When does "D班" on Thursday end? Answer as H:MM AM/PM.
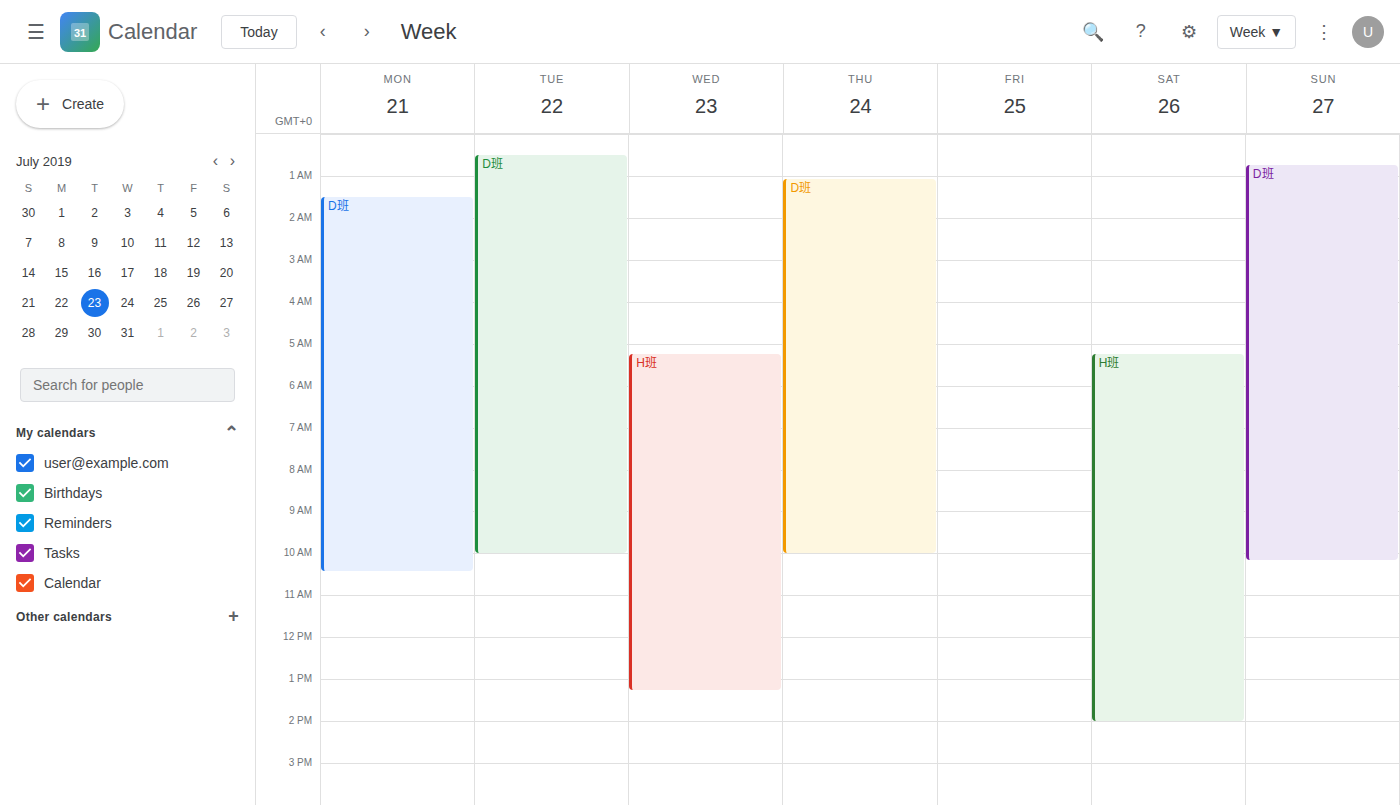
10:00 AM